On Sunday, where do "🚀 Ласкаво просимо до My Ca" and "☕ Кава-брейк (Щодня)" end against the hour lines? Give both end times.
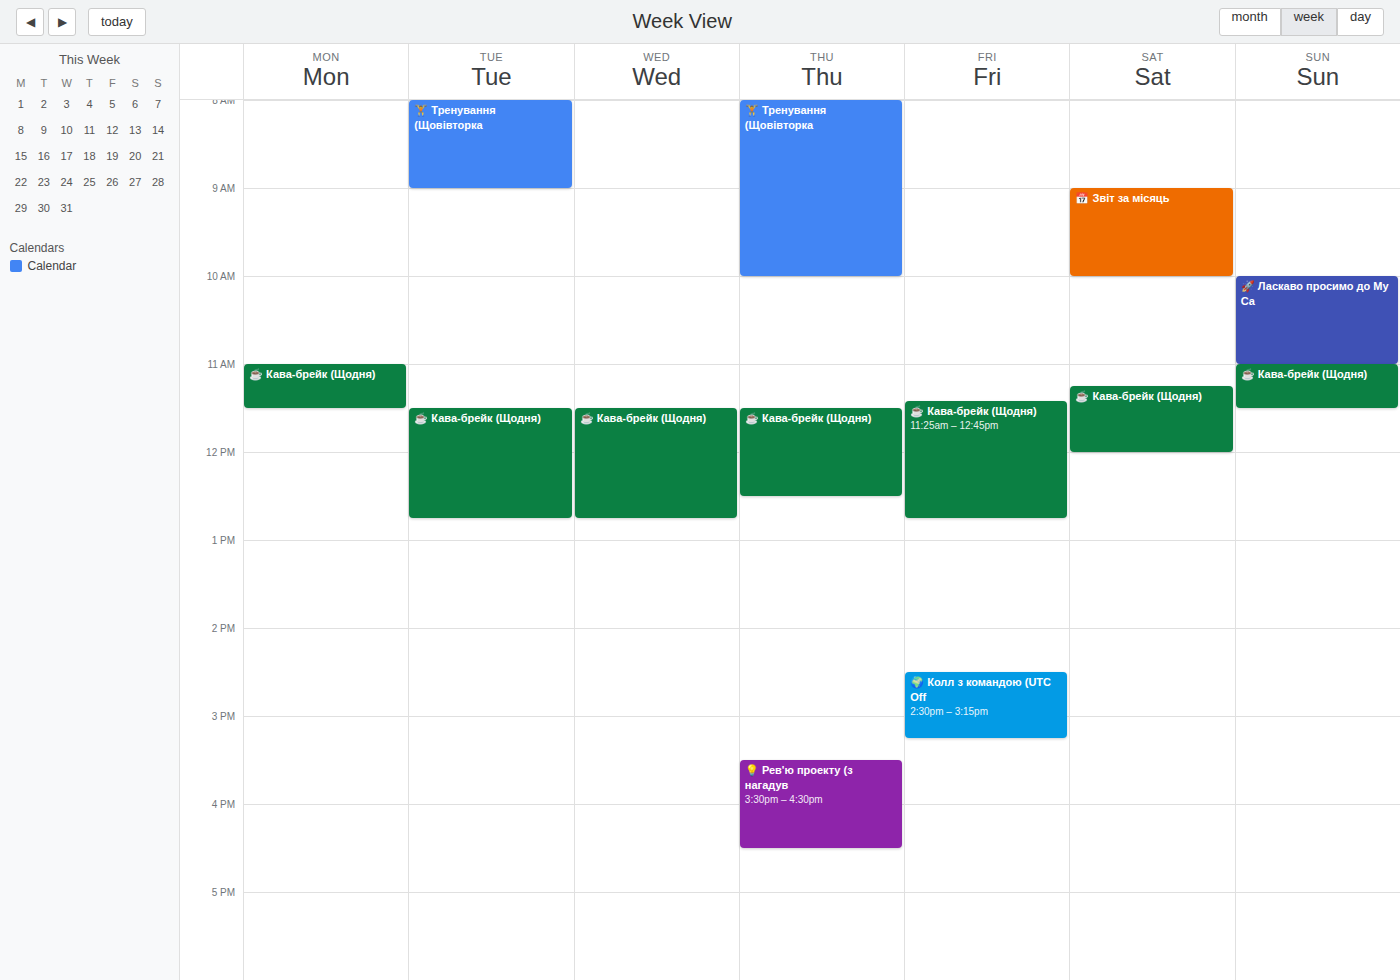
"🚀 Ласкаво просимо до My Ca": 11:00 AM, exactly on the 11 AM line. "☕ Кава-брейк (Щодня)": 11:30 AM, halfway between the 11 AM and 12 PM lines.